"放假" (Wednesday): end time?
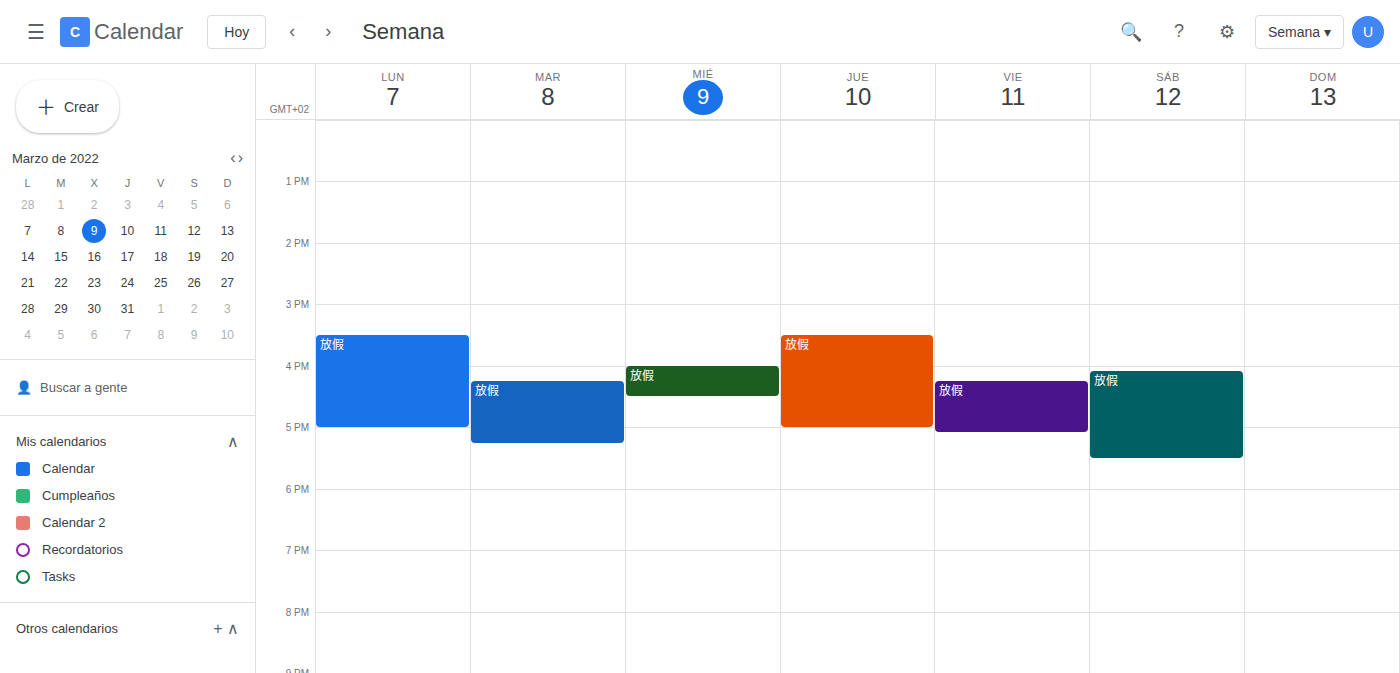
16:30